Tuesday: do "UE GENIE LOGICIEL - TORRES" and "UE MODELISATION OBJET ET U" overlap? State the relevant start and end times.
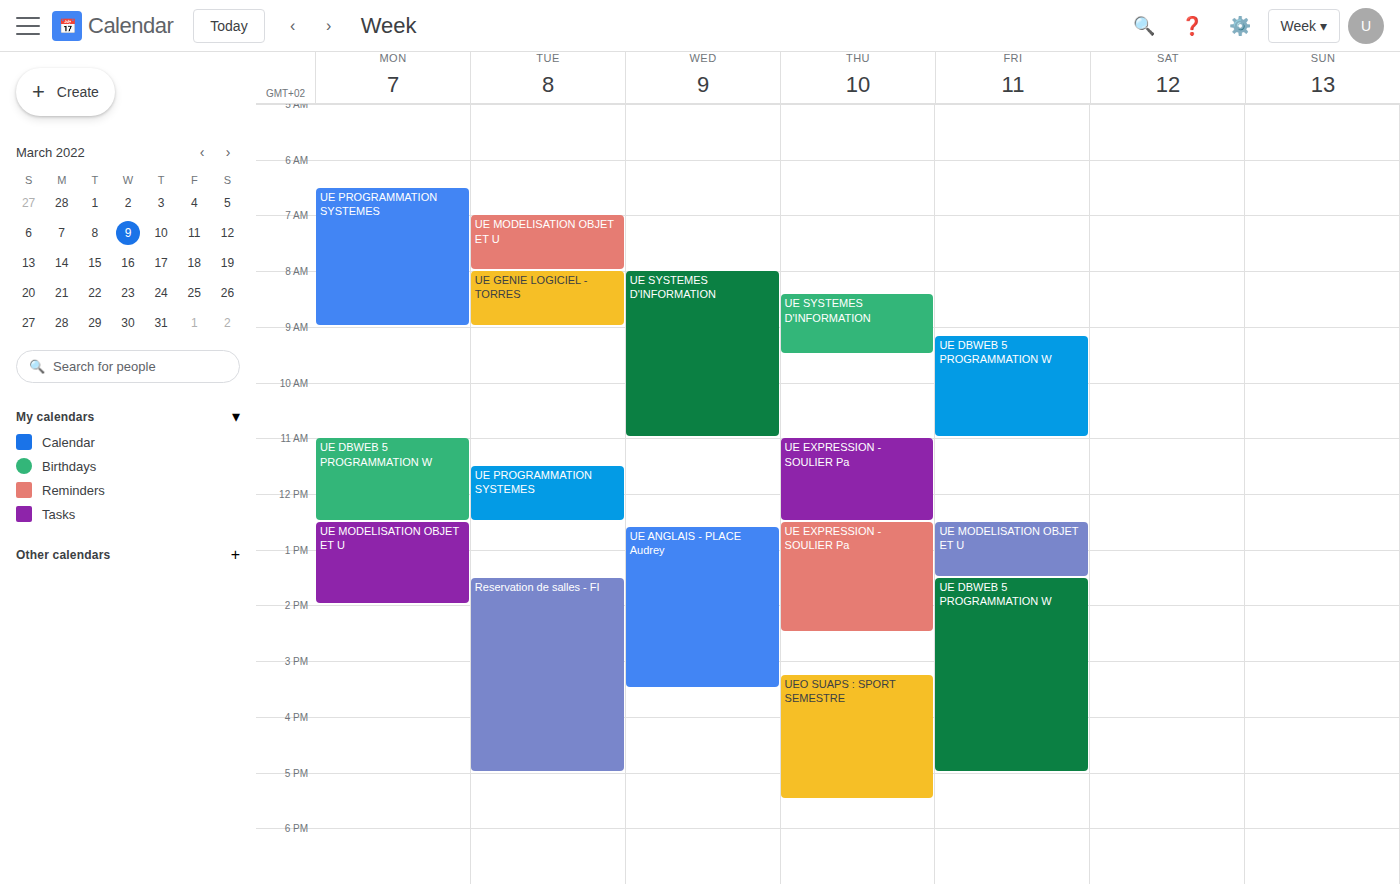
"UE MODELISATION OBJET ET U" ends at 8:00 AM, exactly when "UE GENIE LOGICIEL - TORRES" starts -- they touch but do not overlap.